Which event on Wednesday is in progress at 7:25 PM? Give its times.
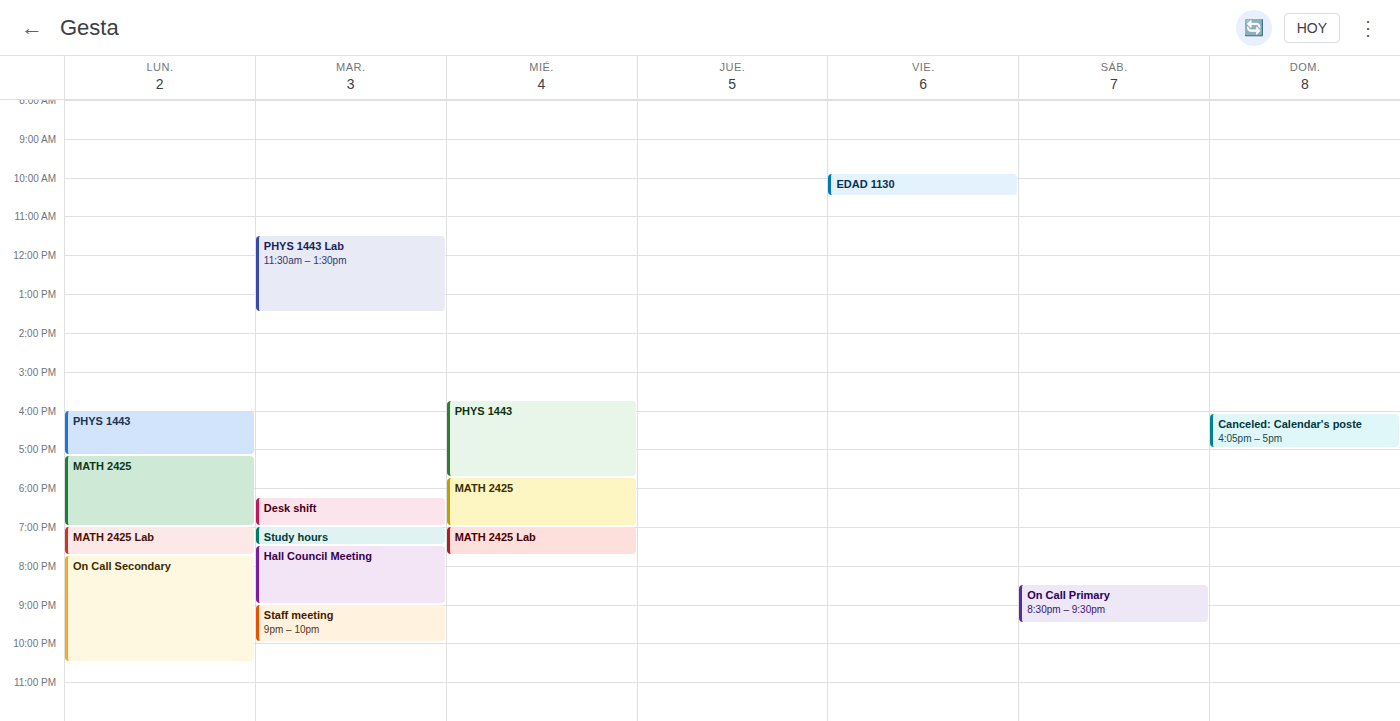
"MATH 2425 Lab", 7:00 PM to 7:45 PM